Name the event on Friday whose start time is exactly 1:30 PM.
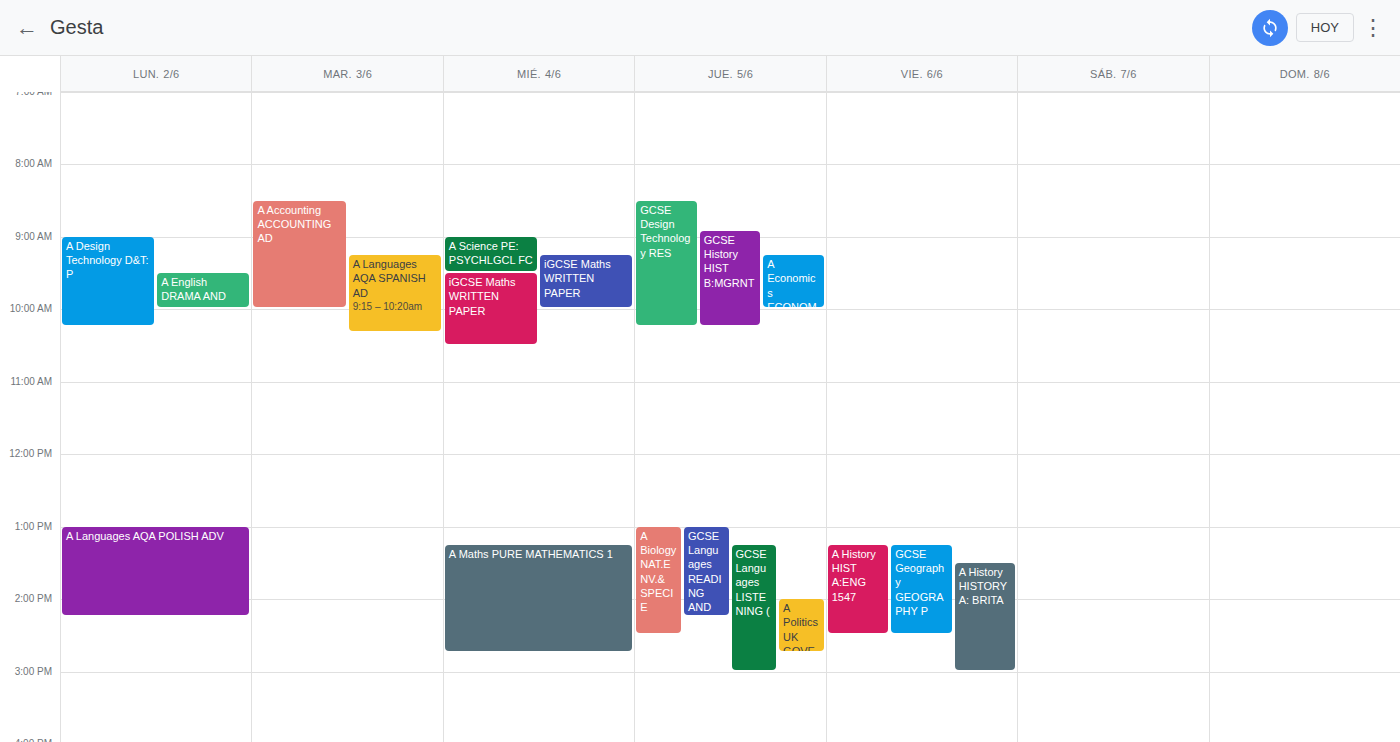
"A History HISTORY A: BRITA"